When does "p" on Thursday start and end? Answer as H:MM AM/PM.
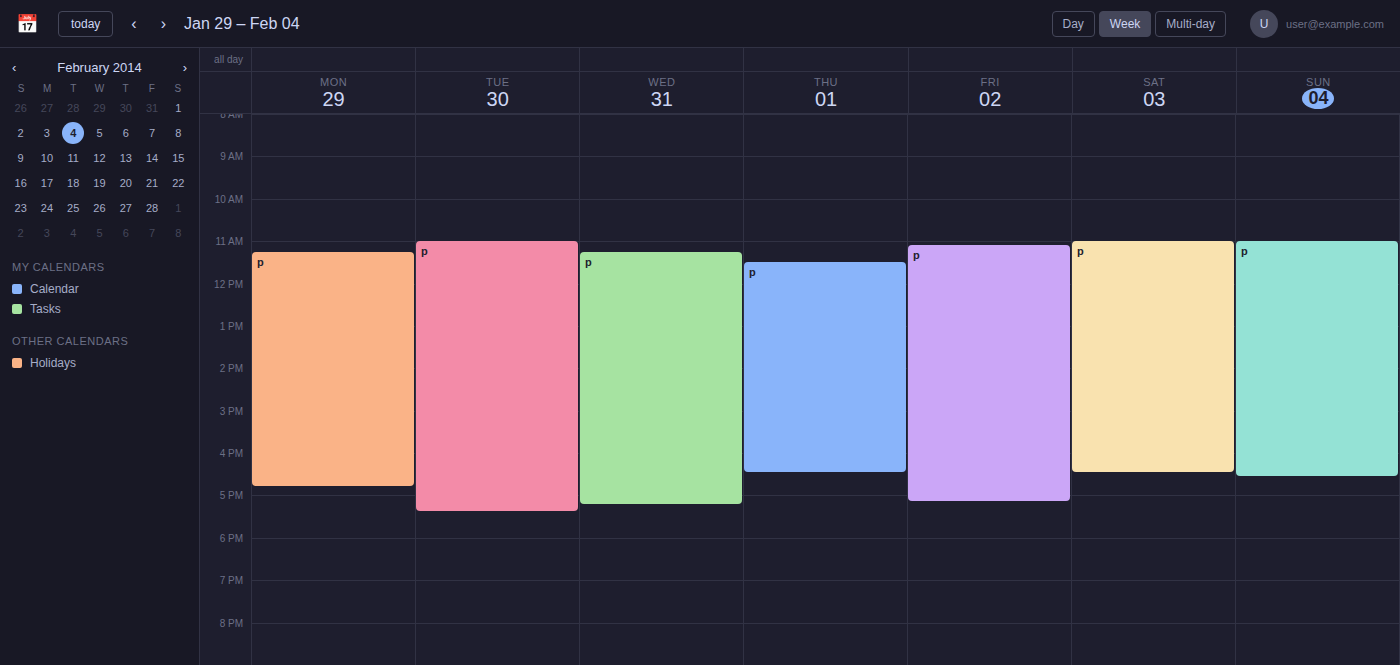
11:30 AM to 4:30 PM